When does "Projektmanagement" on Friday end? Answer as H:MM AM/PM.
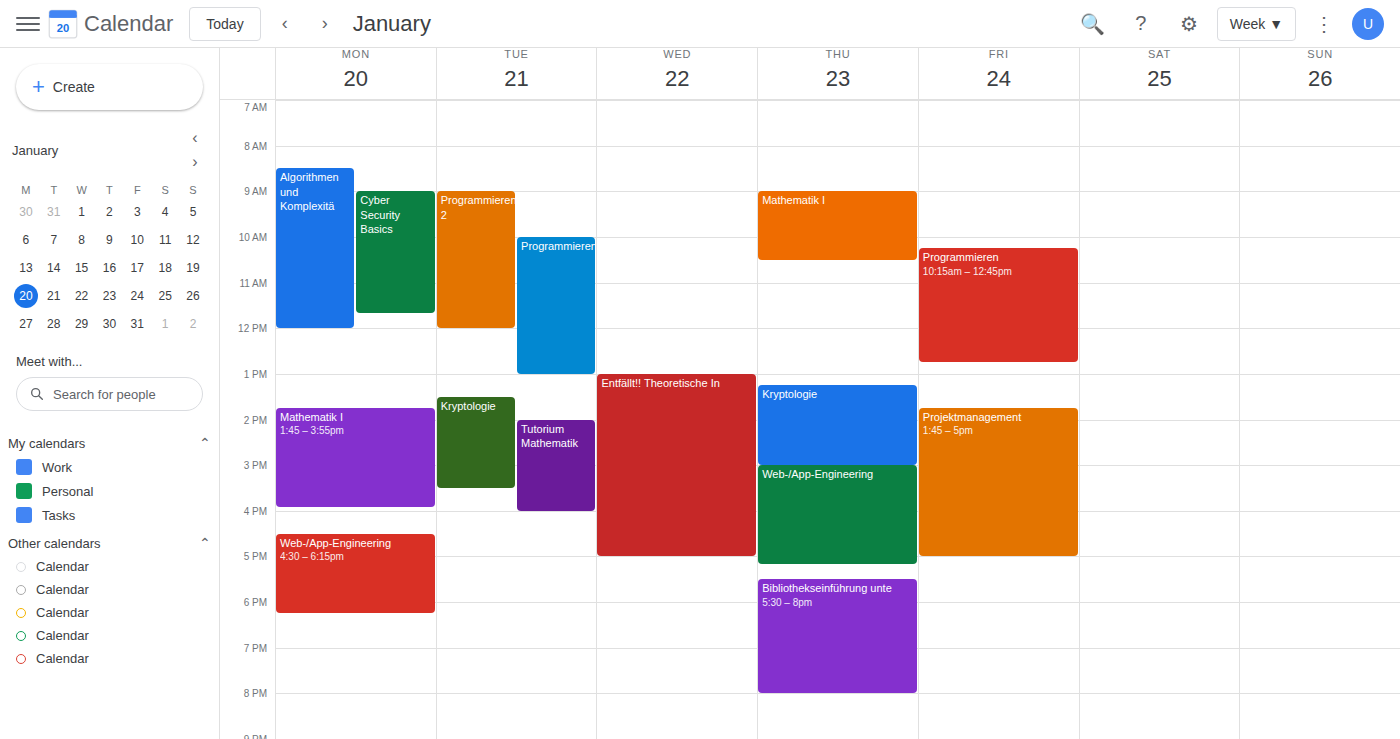
5:00 PM